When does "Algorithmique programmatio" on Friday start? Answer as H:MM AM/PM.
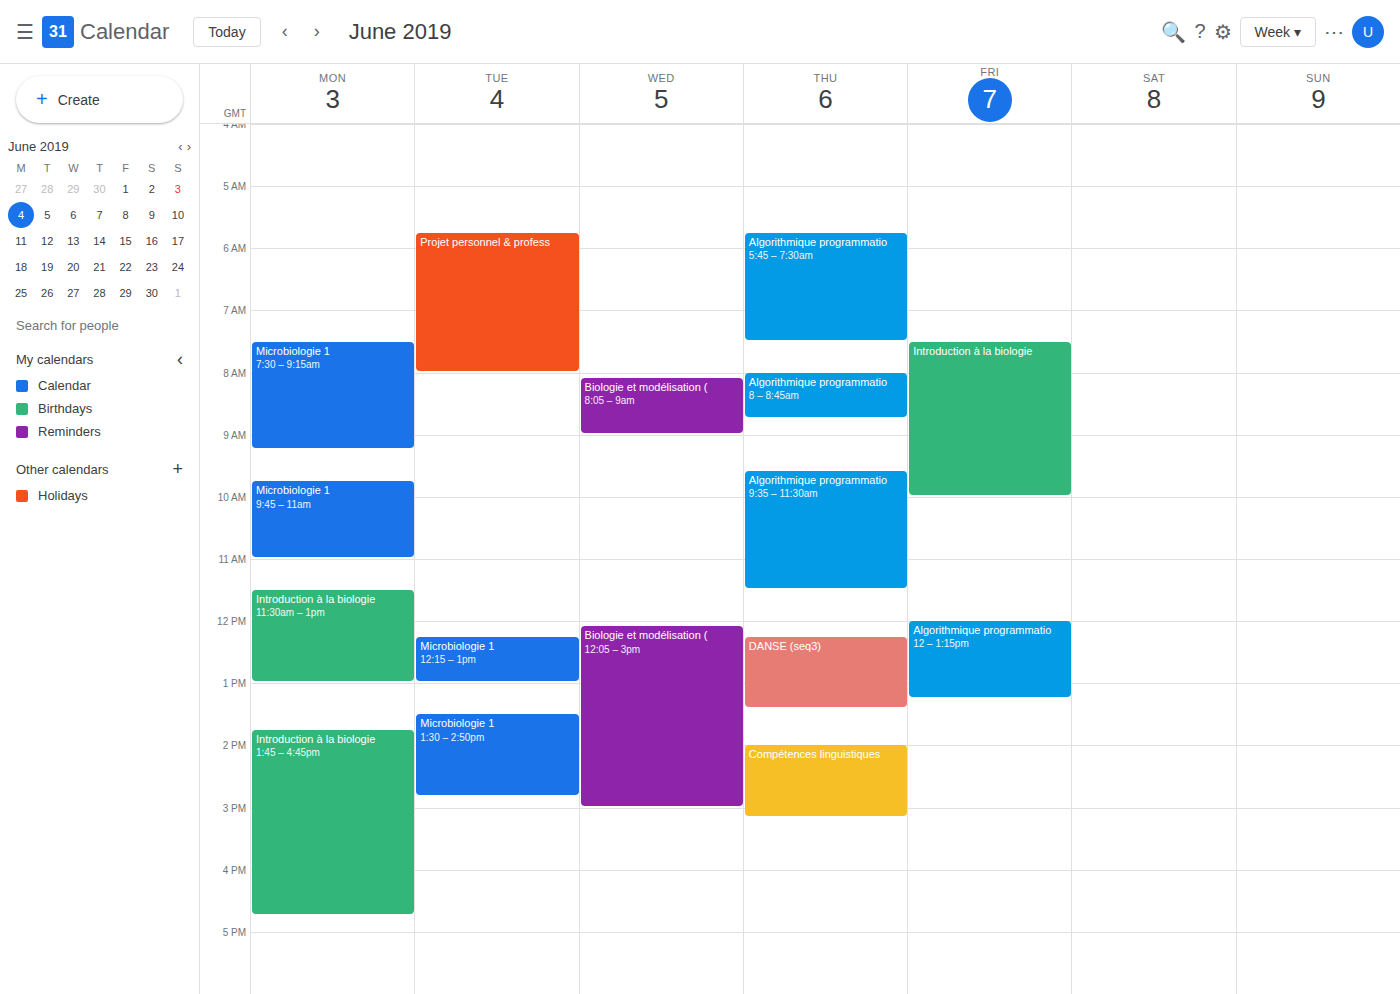
12:00 PM